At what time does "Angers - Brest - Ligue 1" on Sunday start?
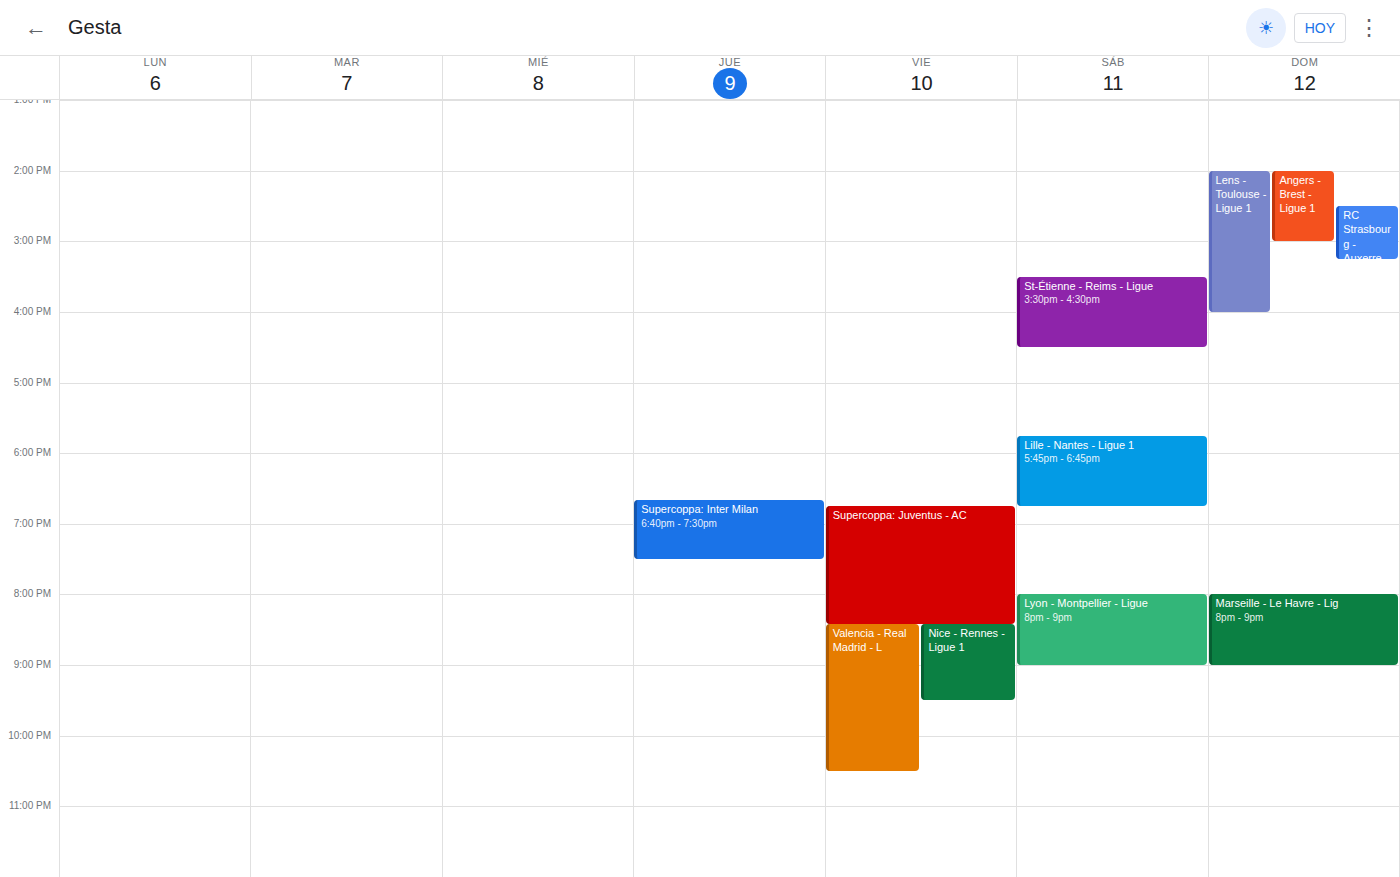
2:00 PM